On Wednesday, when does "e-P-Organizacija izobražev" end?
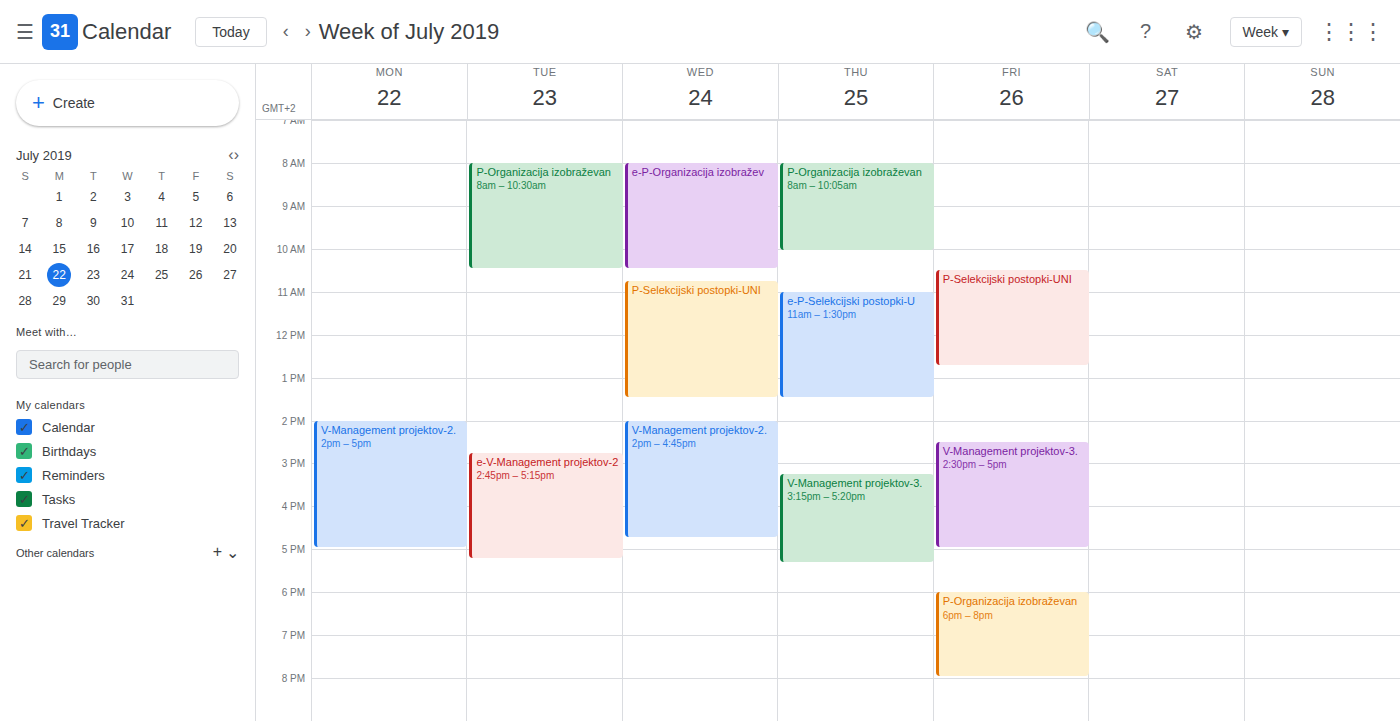
10:30 AM